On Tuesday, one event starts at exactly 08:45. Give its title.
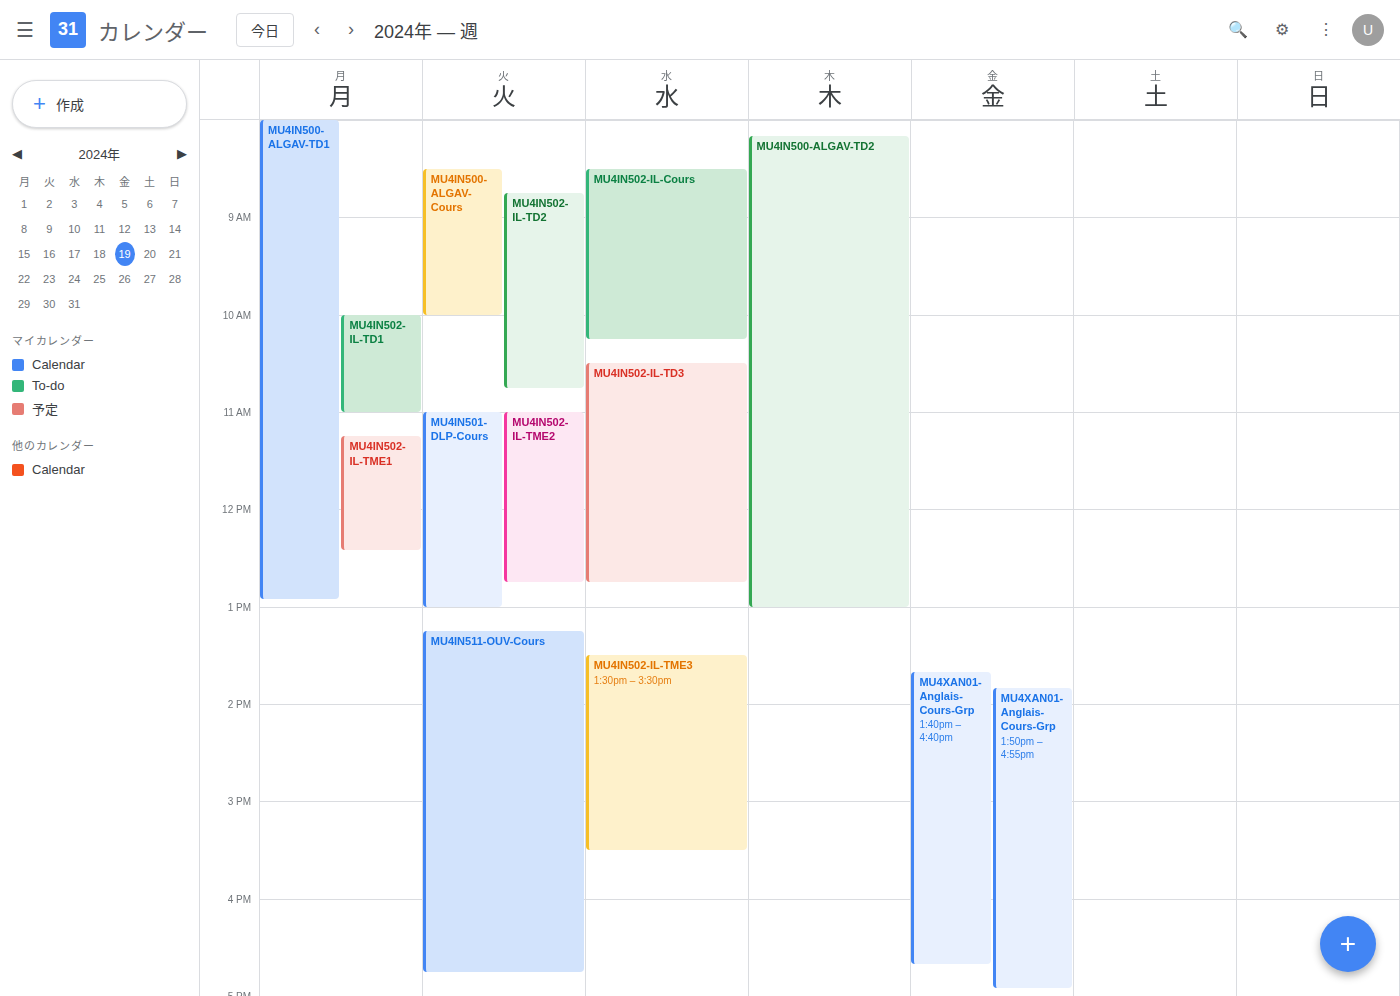
"MU4IN502-IL-TD2"